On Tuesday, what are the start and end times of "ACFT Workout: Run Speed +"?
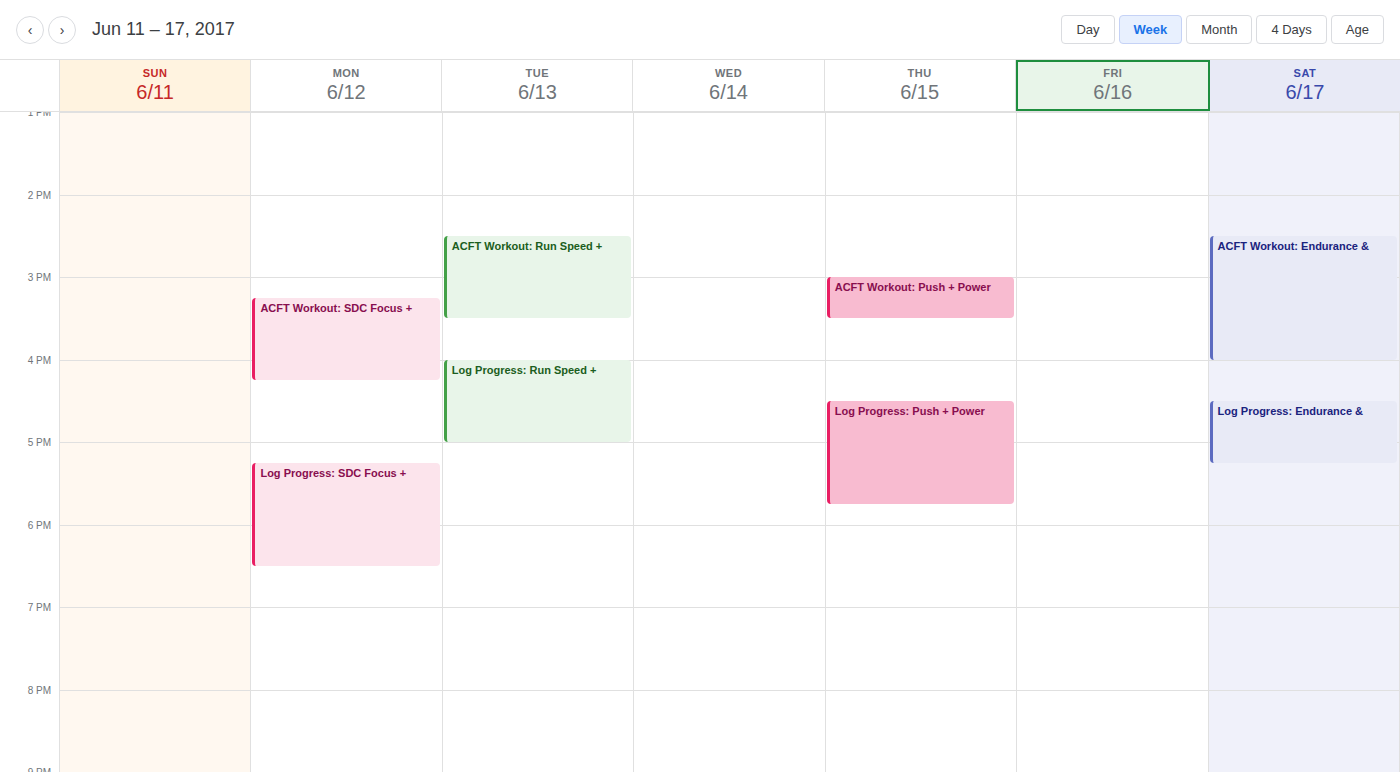
2:30 PM to 3:30 PM